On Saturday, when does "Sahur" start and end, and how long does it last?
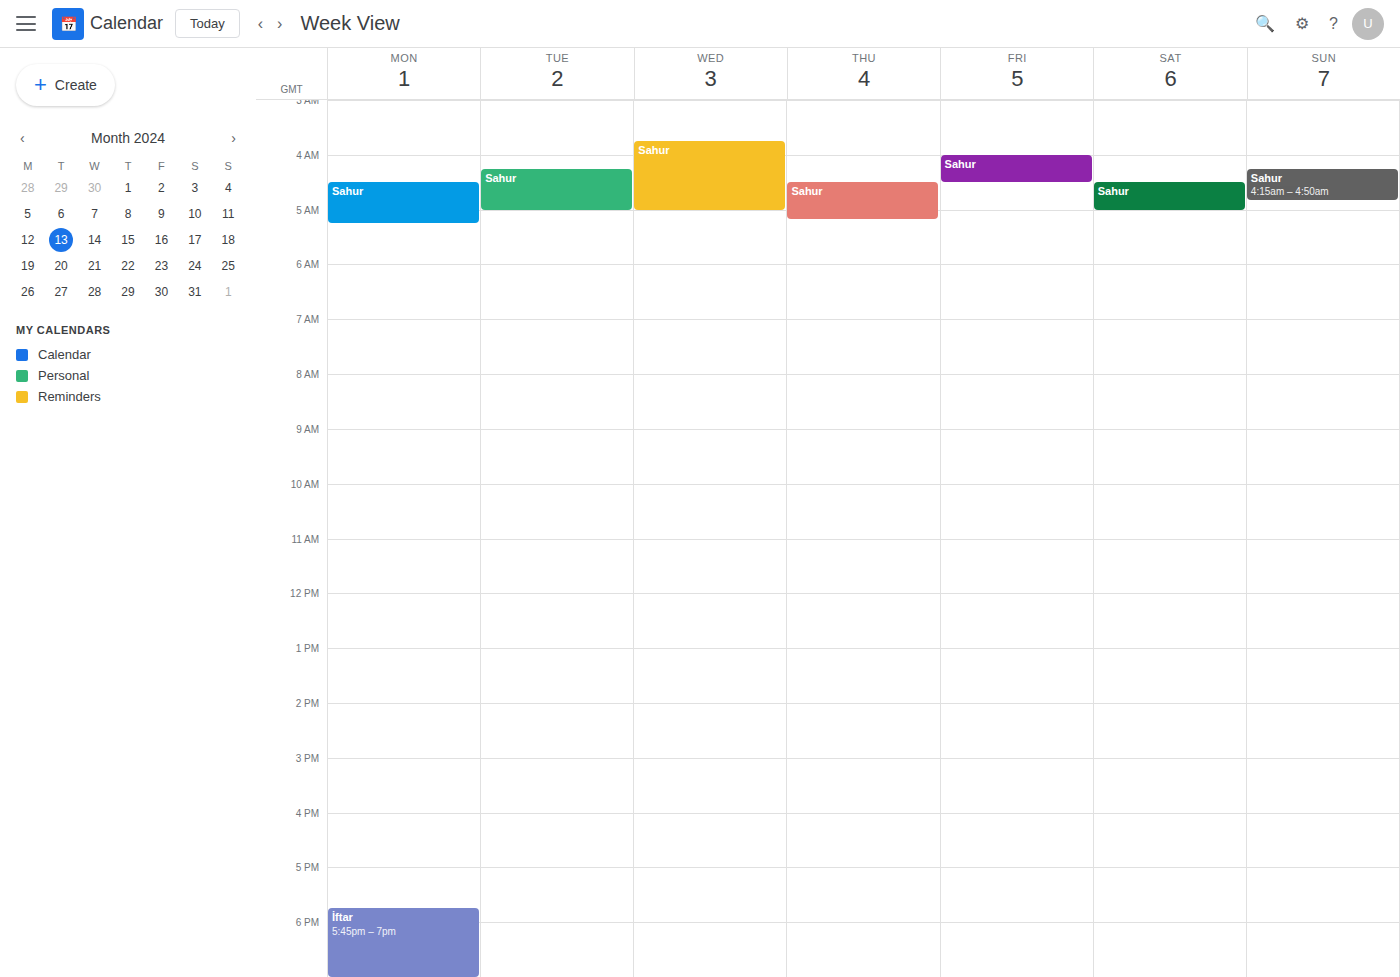
4:30 AM to 5:00 AM, 30 minutes